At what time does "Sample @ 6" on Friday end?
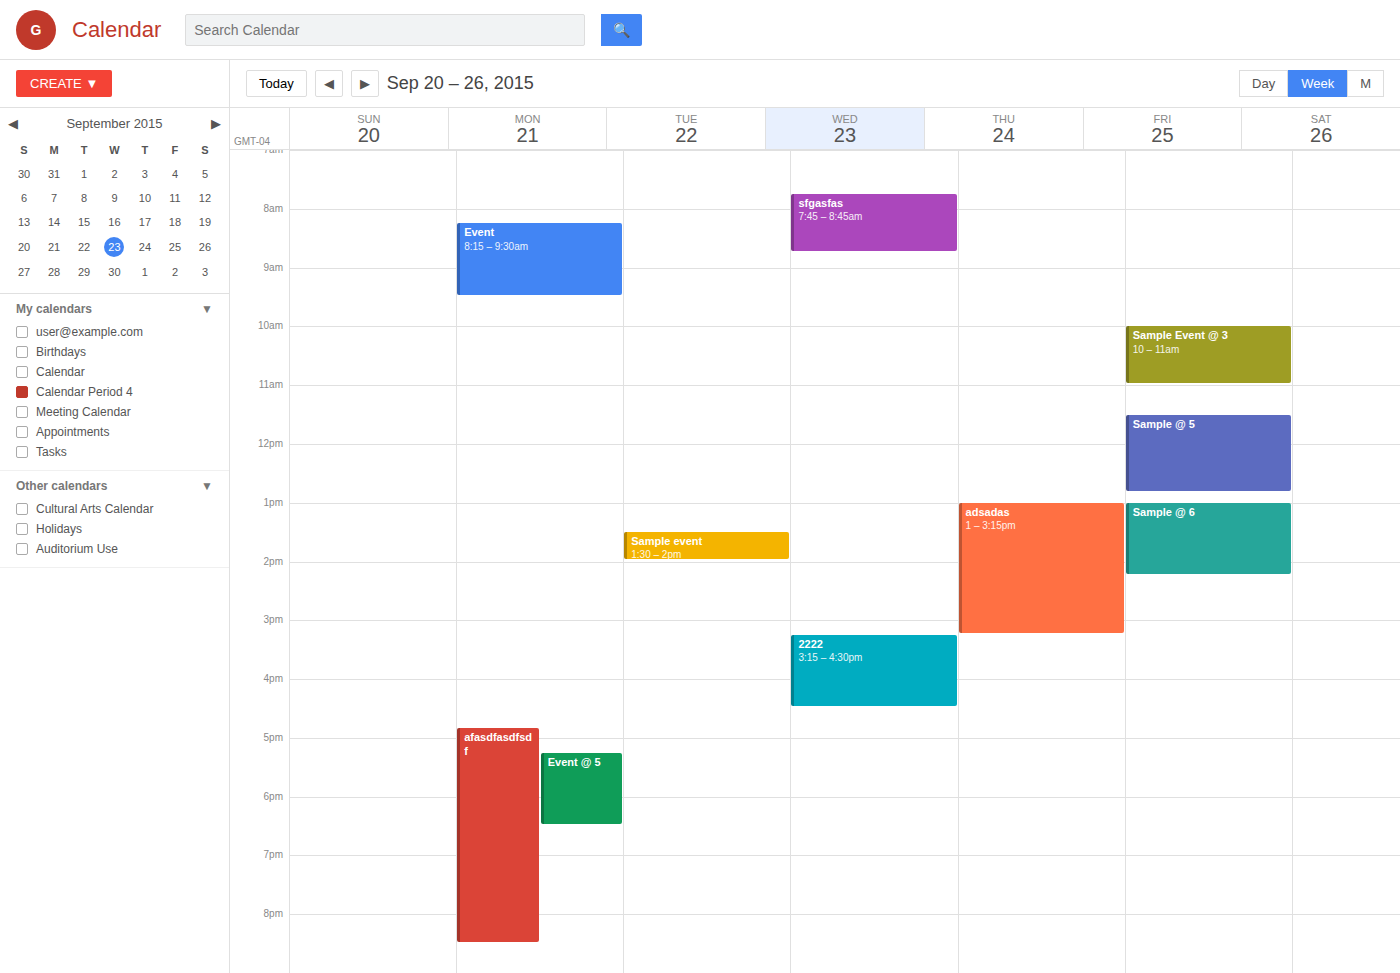
14:15